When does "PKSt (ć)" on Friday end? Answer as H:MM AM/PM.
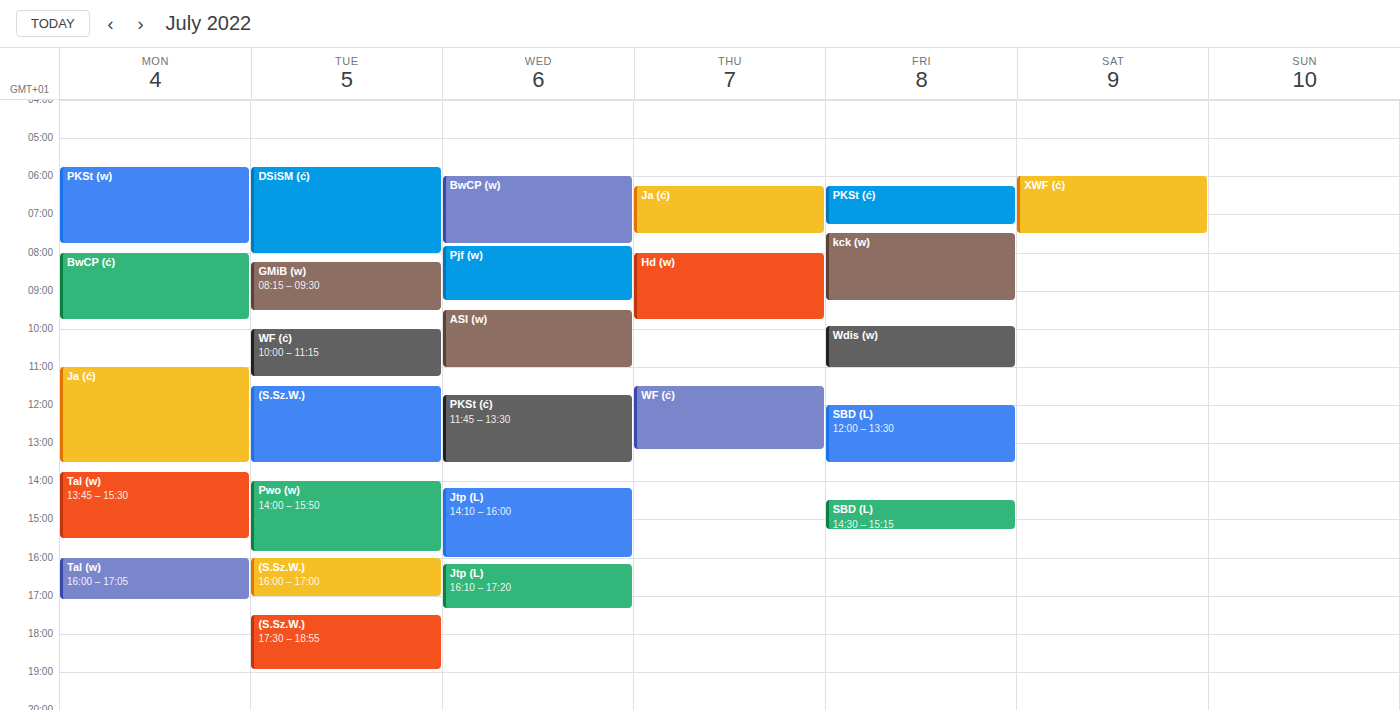
7:15 AM